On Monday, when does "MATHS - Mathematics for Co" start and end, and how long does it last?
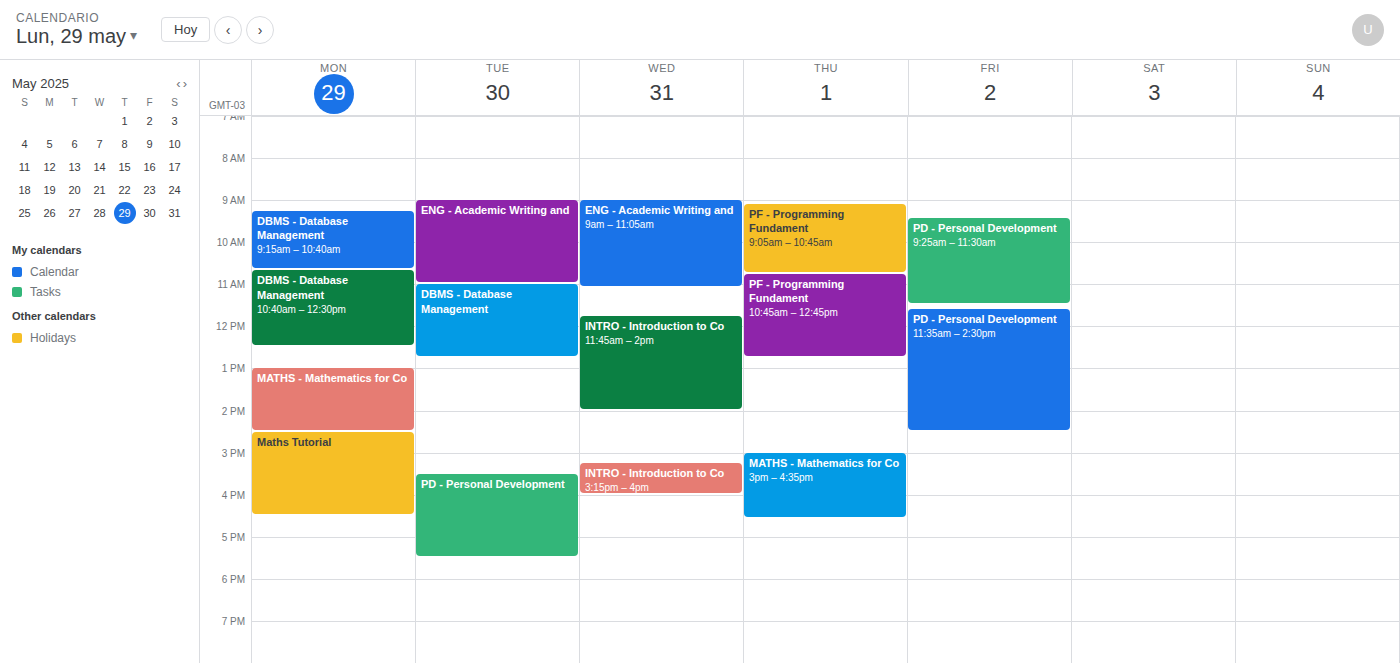
1:00 PM to 2:30 PM, 1 hour 30 minutes